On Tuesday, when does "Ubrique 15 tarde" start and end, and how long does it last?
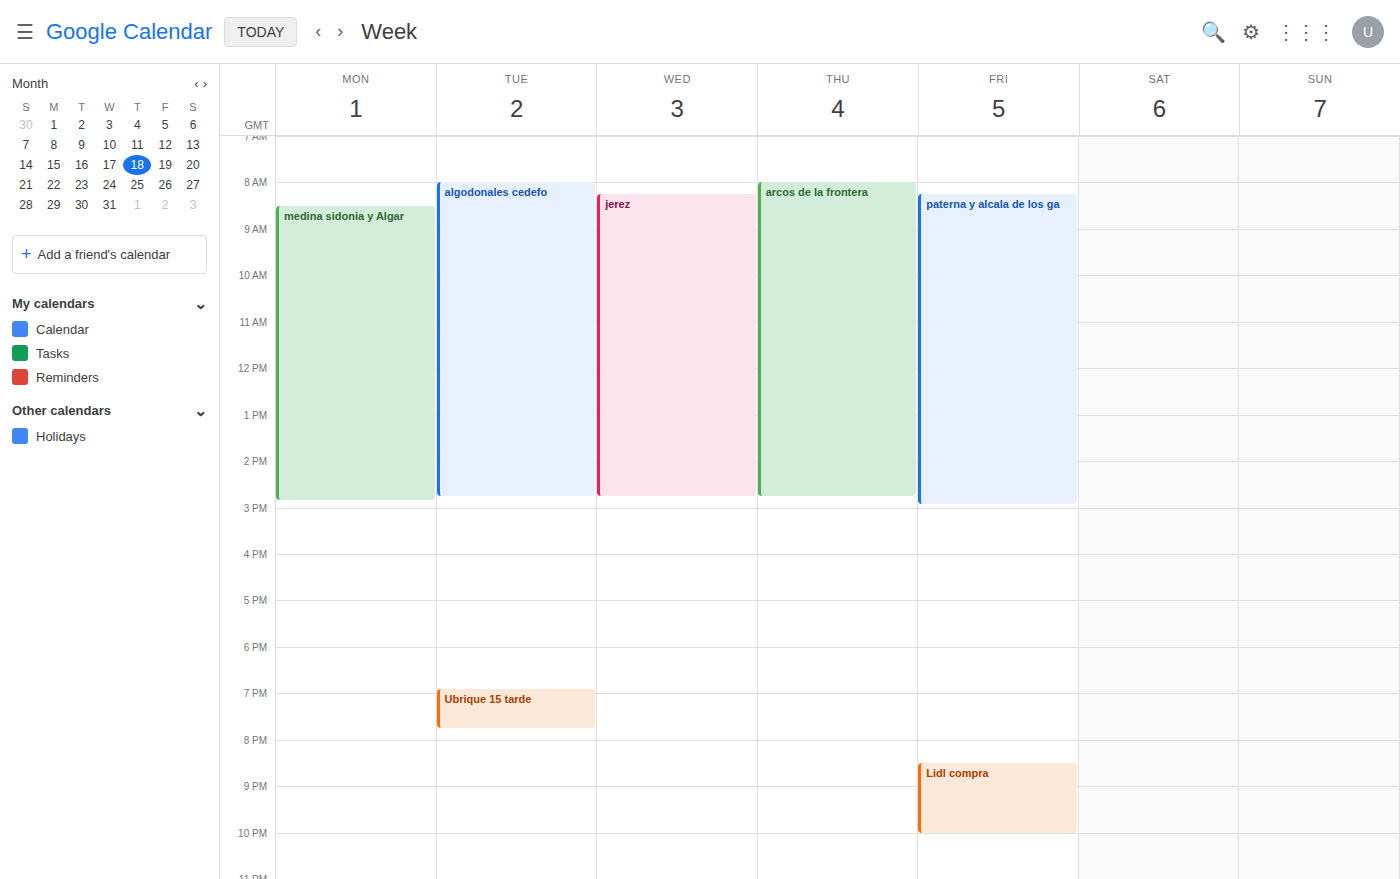
6:55 PM to 7:45 PM, 50 minutes